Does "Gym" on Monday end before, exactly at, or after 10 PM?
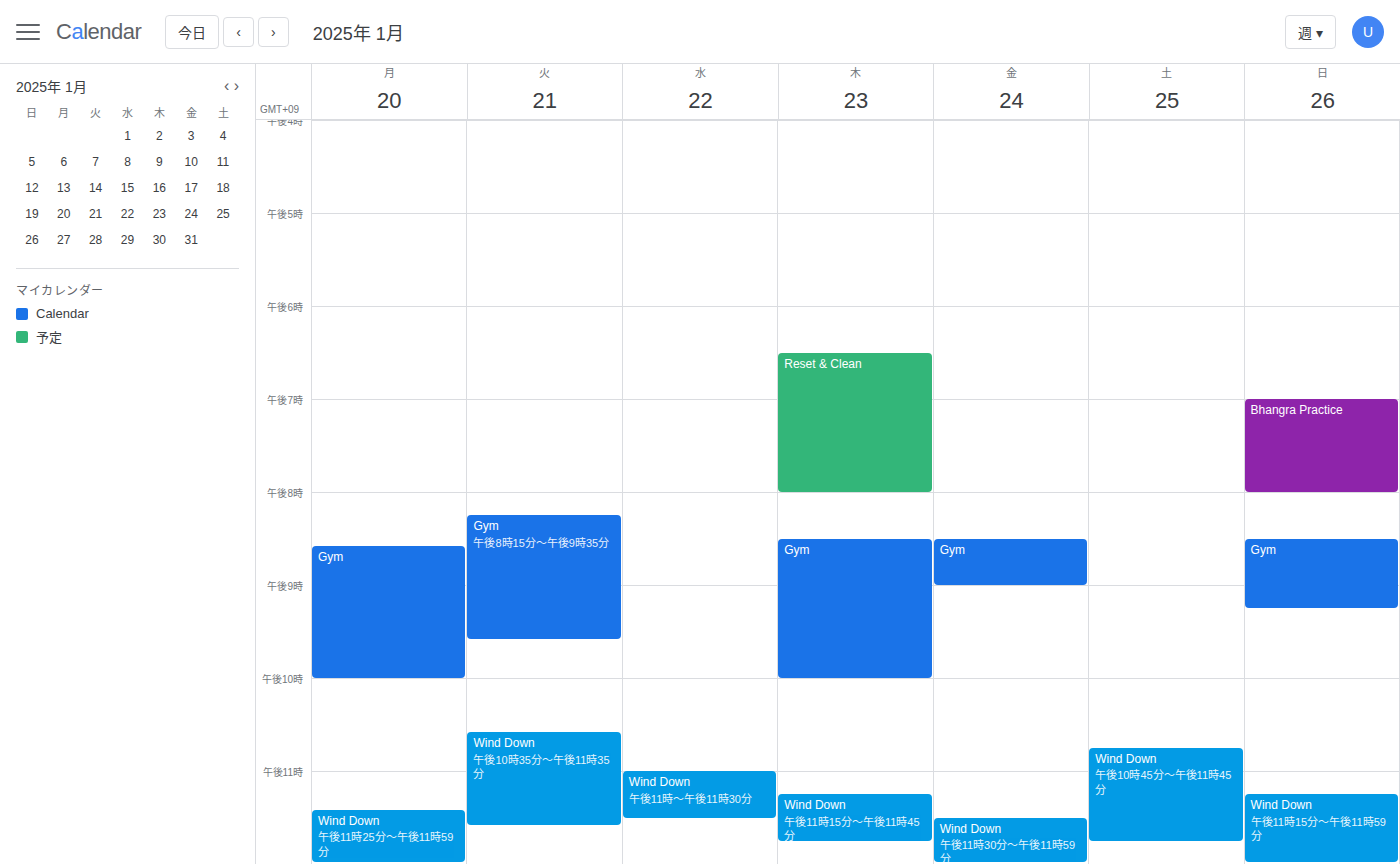
10:00 PM -- exactly at 10 PM, on the 10 PM line.